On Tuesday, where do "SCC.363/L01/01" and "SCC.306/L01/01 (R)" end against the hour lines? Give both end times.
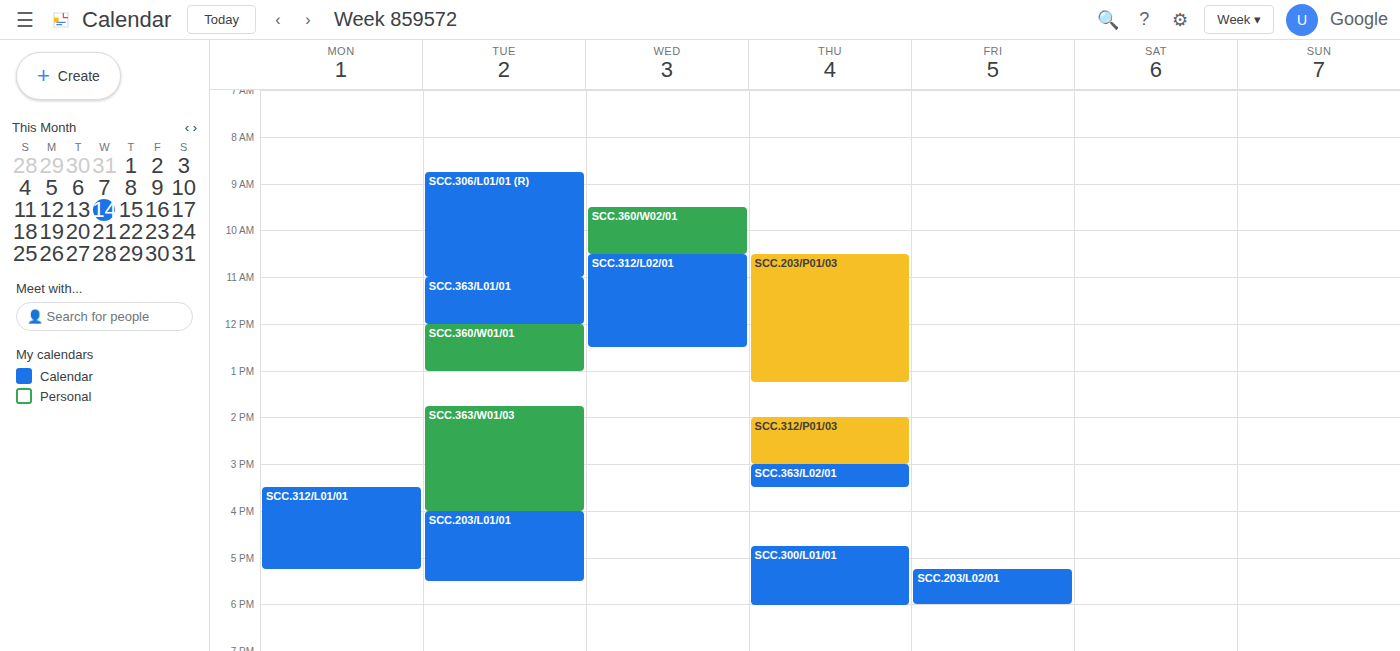
"SCC.363/L01/01": 12:00 PM, exactly on the 12 PM line. "SCC.306/L01/01 (R)": 11:00 AM, exactly on the 11 AM line.